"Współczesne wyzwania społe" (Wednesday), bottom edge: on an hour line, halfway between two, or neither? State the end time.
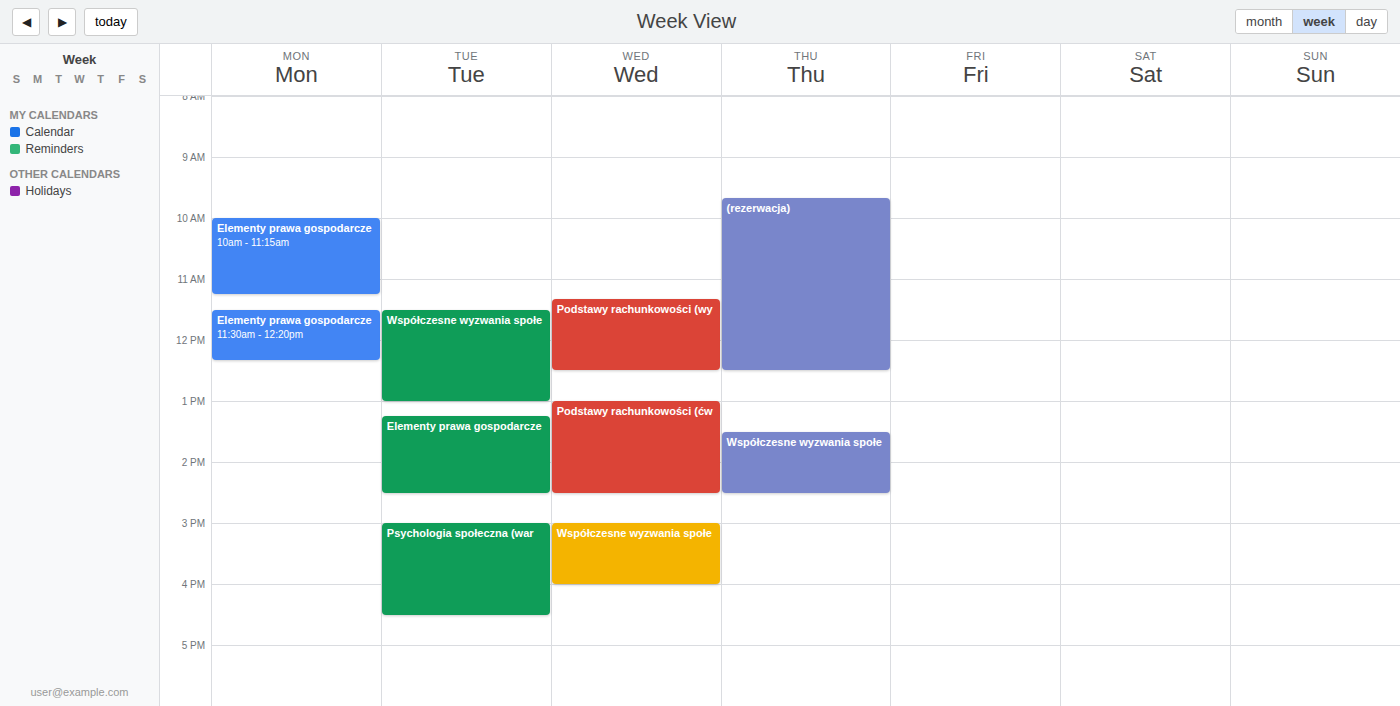
4:00 PM -- exactly on the 4 PM line.